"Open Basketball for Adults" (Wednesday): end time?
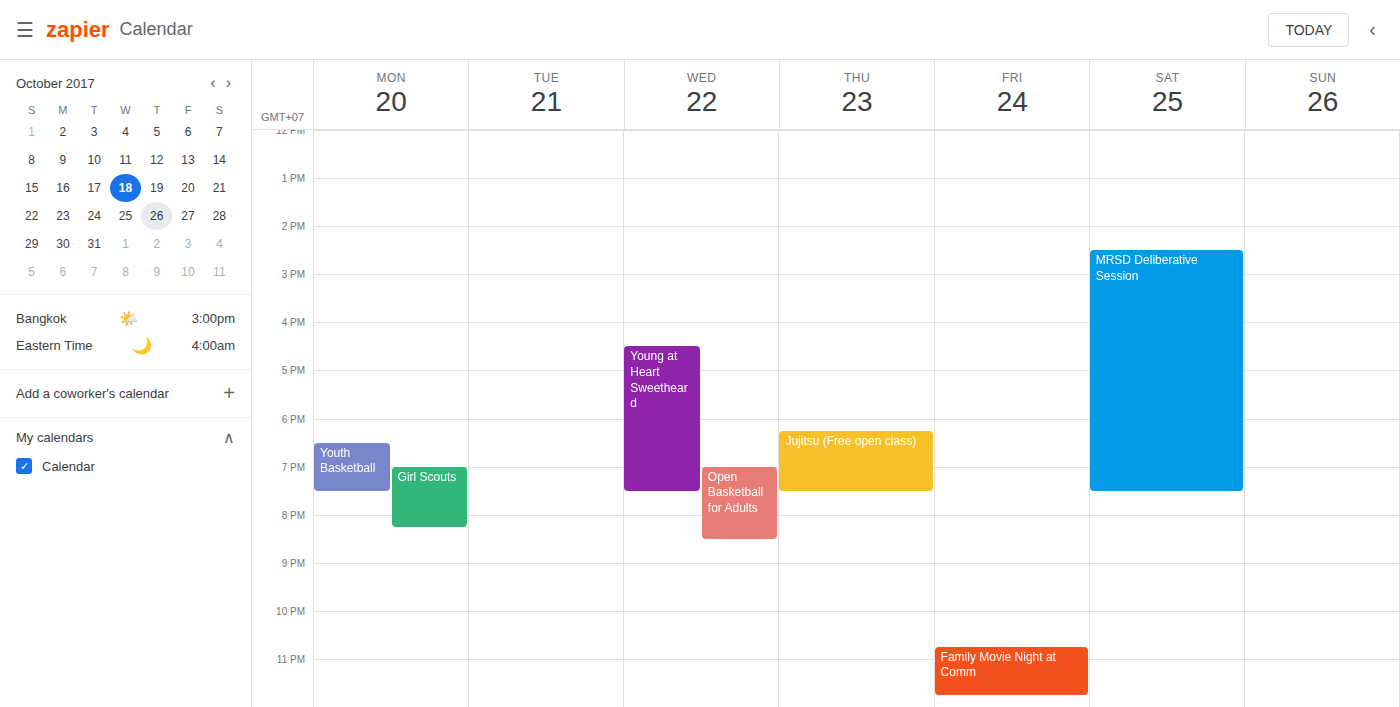
8:30 PM